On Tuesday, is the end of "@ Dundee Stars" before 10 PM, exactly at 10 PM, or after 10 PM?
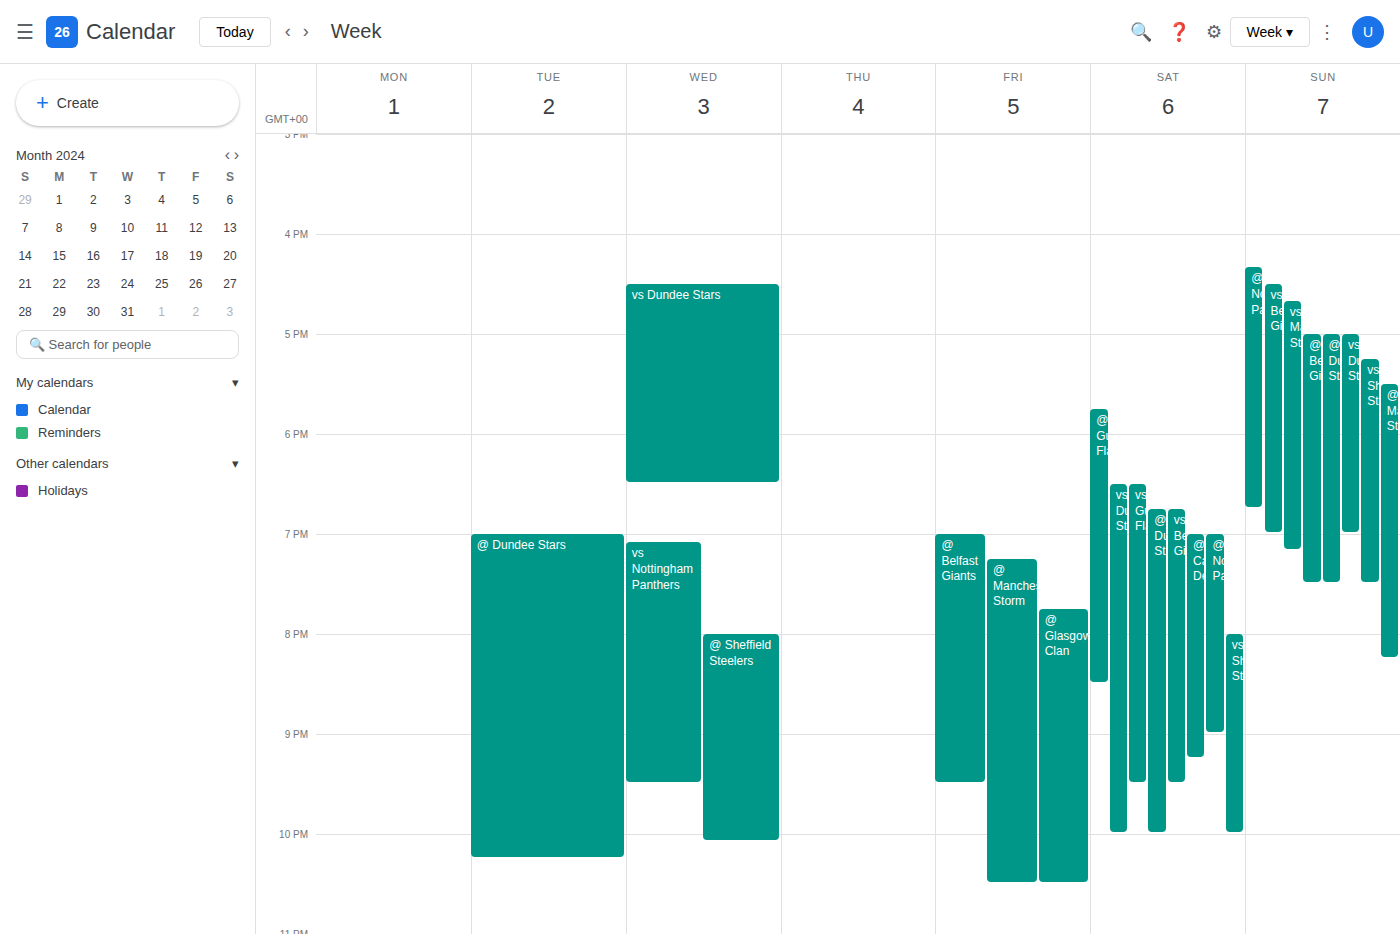
10:15 PM -- after 10 PM, 15 minutes below the 10 PM line.